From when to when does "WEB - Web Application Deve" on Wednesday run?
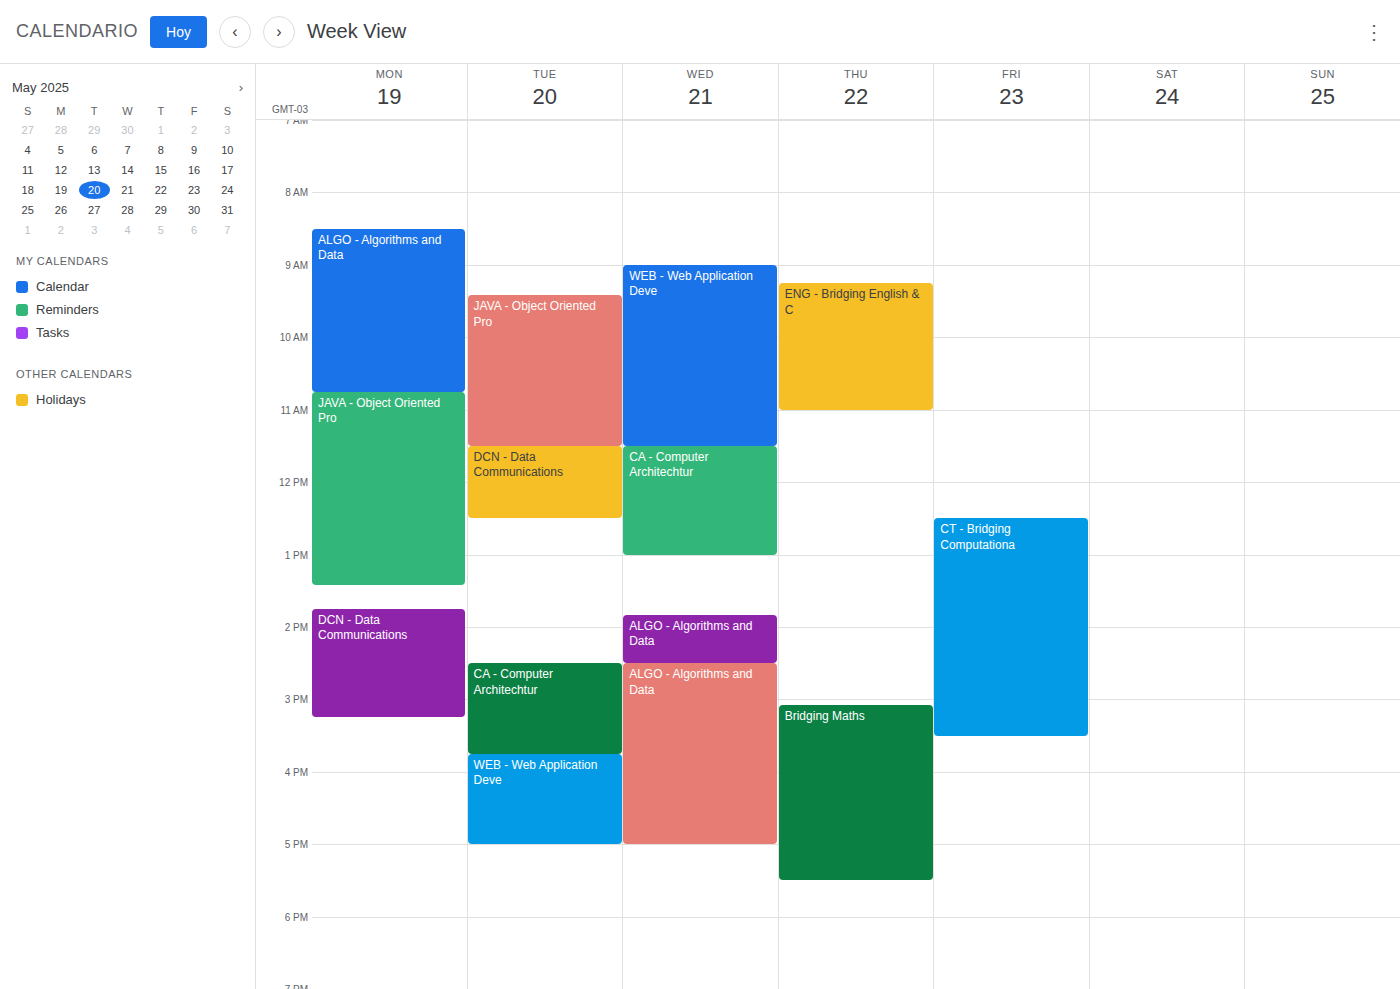
9:00 AM to 11:30 AM